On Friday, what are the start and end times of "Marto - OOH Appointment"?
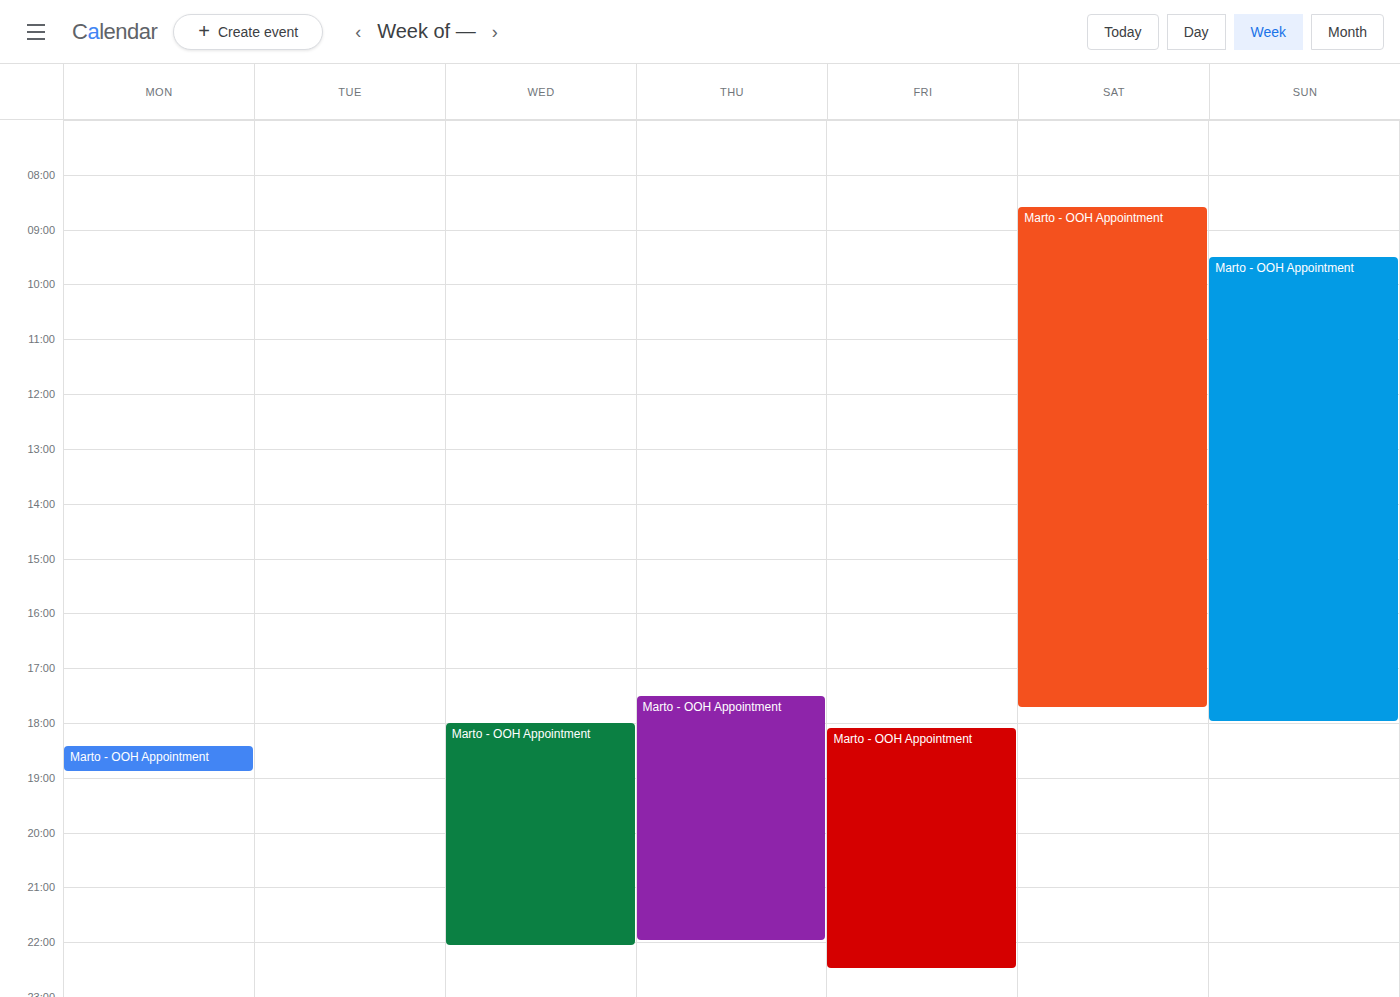
6:05 PM to 10:30 PM